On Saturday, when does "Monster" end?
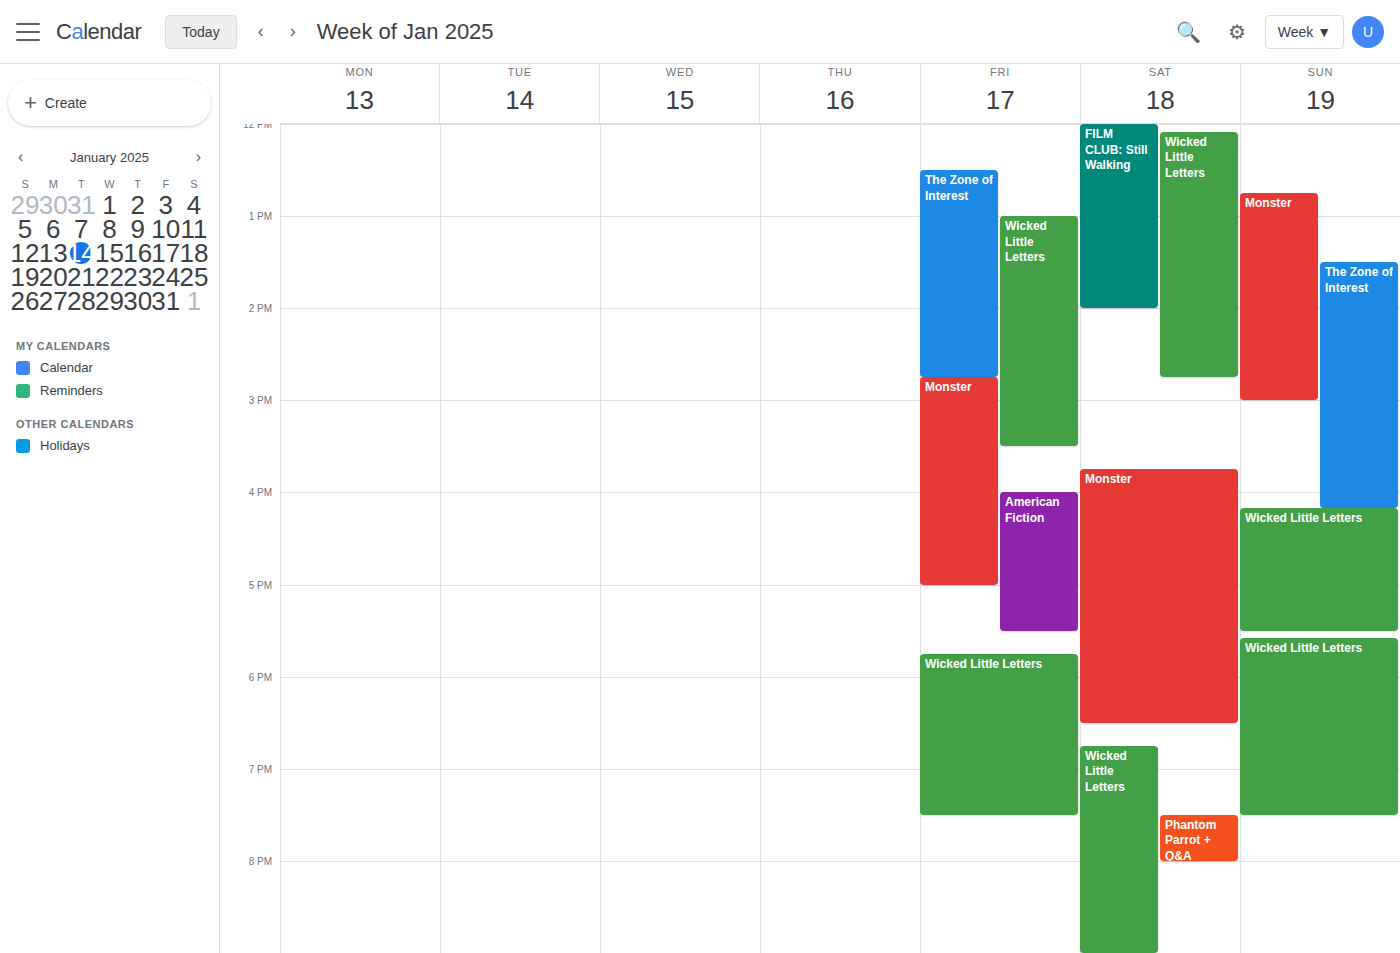
6:30 PM